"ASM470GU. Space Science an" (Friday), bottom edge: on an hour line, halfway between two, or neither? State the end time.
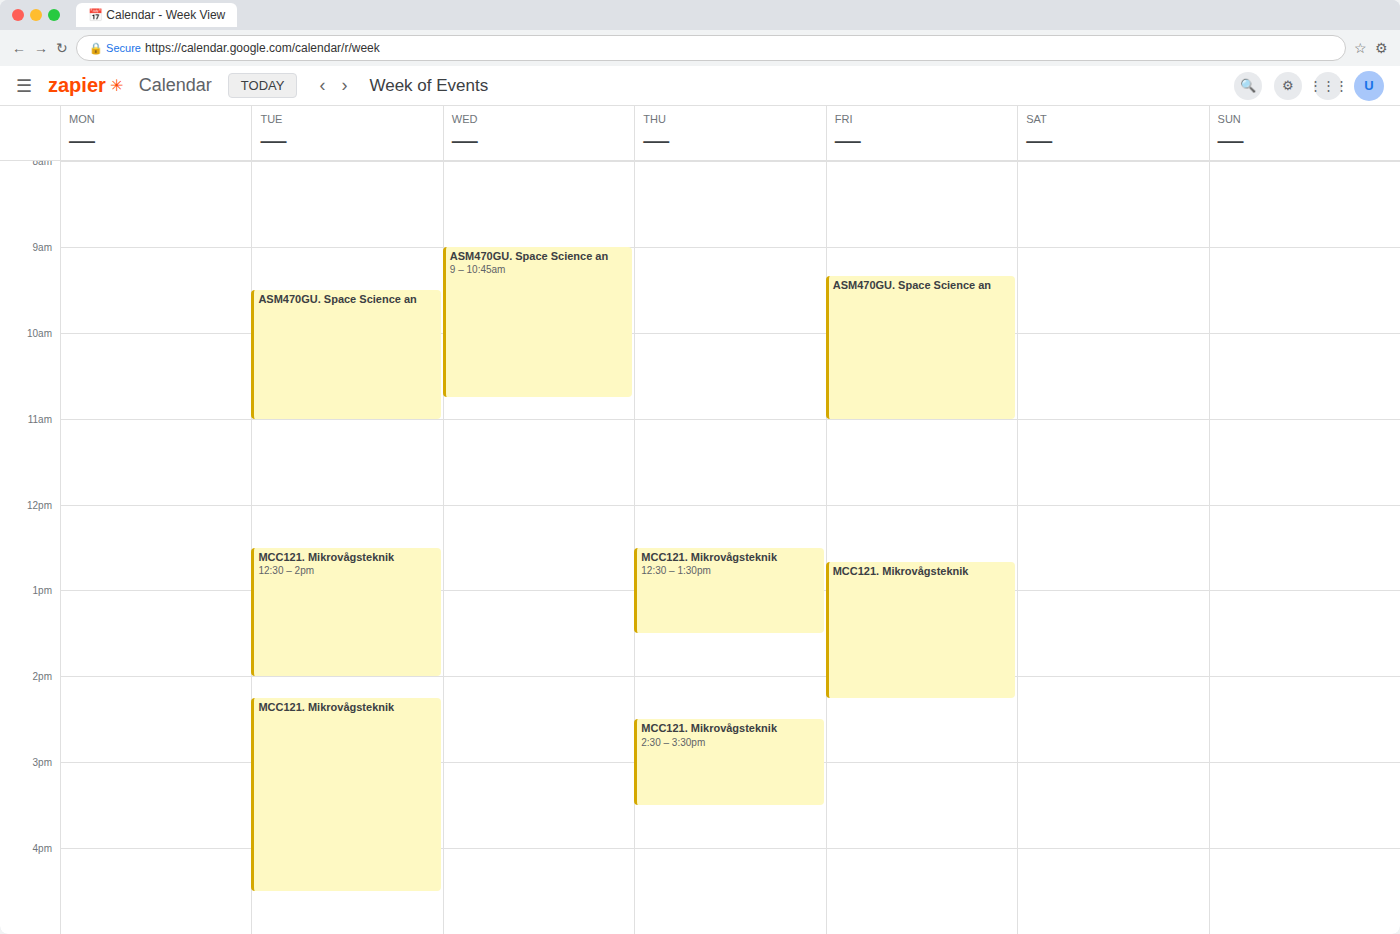
11:00 AM -- exactly on the 11 AM line.